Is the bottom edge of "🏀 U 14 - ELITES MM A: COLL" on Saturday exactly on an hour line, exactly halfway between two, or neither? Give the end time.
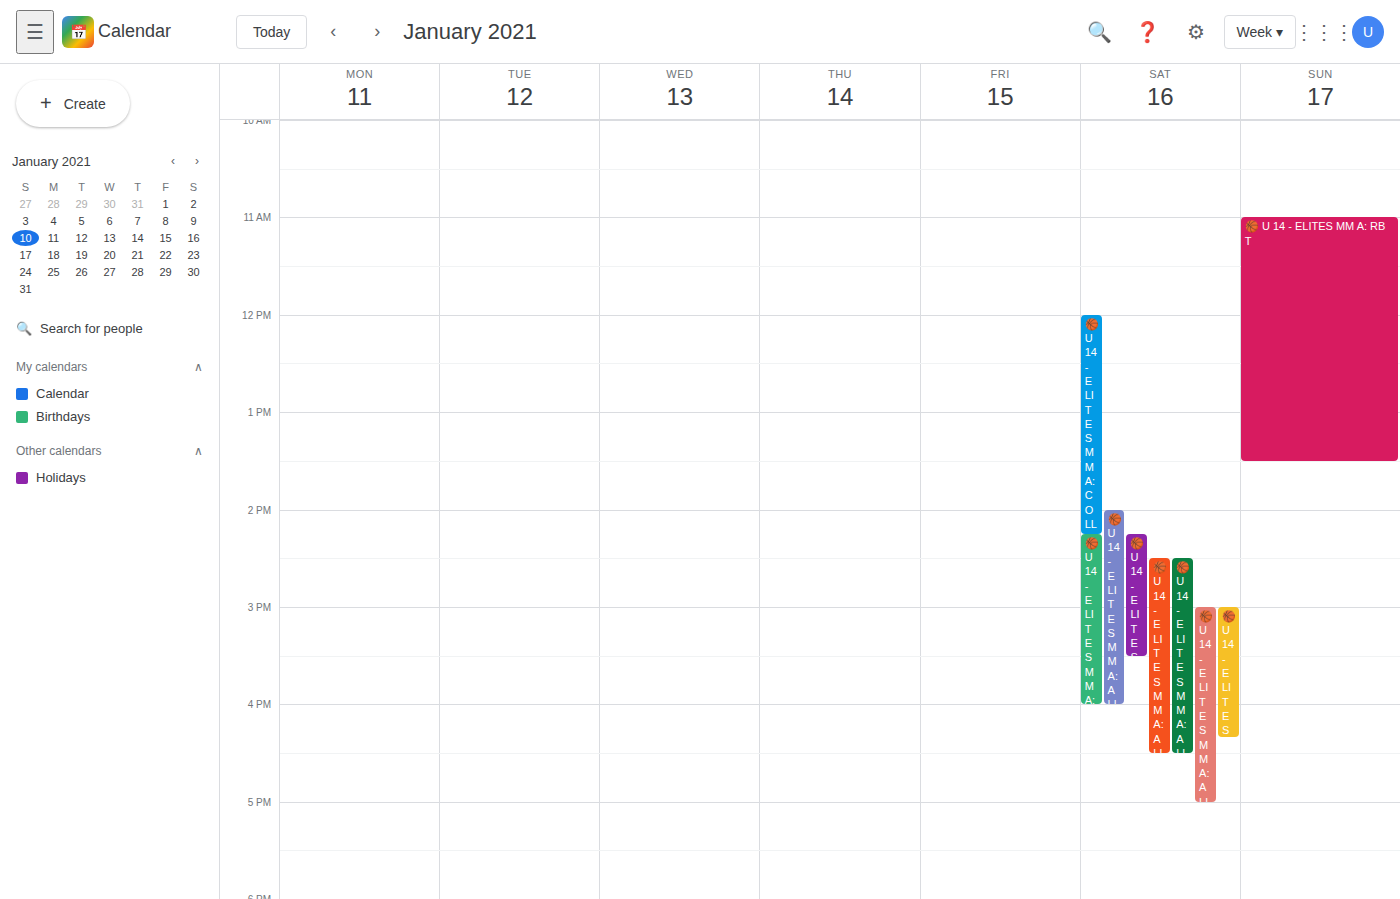
2:15 PM -- neither: a quarter of the way from the 2 PM line to the 3 PM line.